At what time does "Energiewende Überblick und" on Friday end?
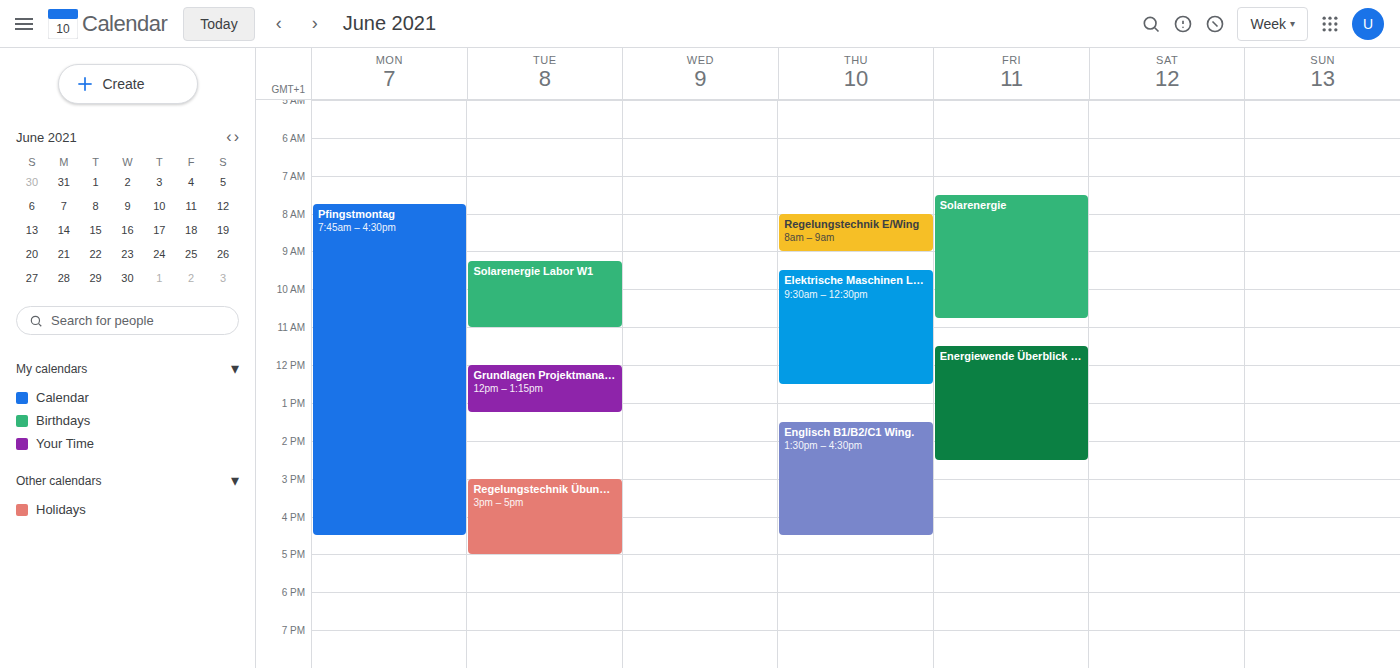
2:30 PM